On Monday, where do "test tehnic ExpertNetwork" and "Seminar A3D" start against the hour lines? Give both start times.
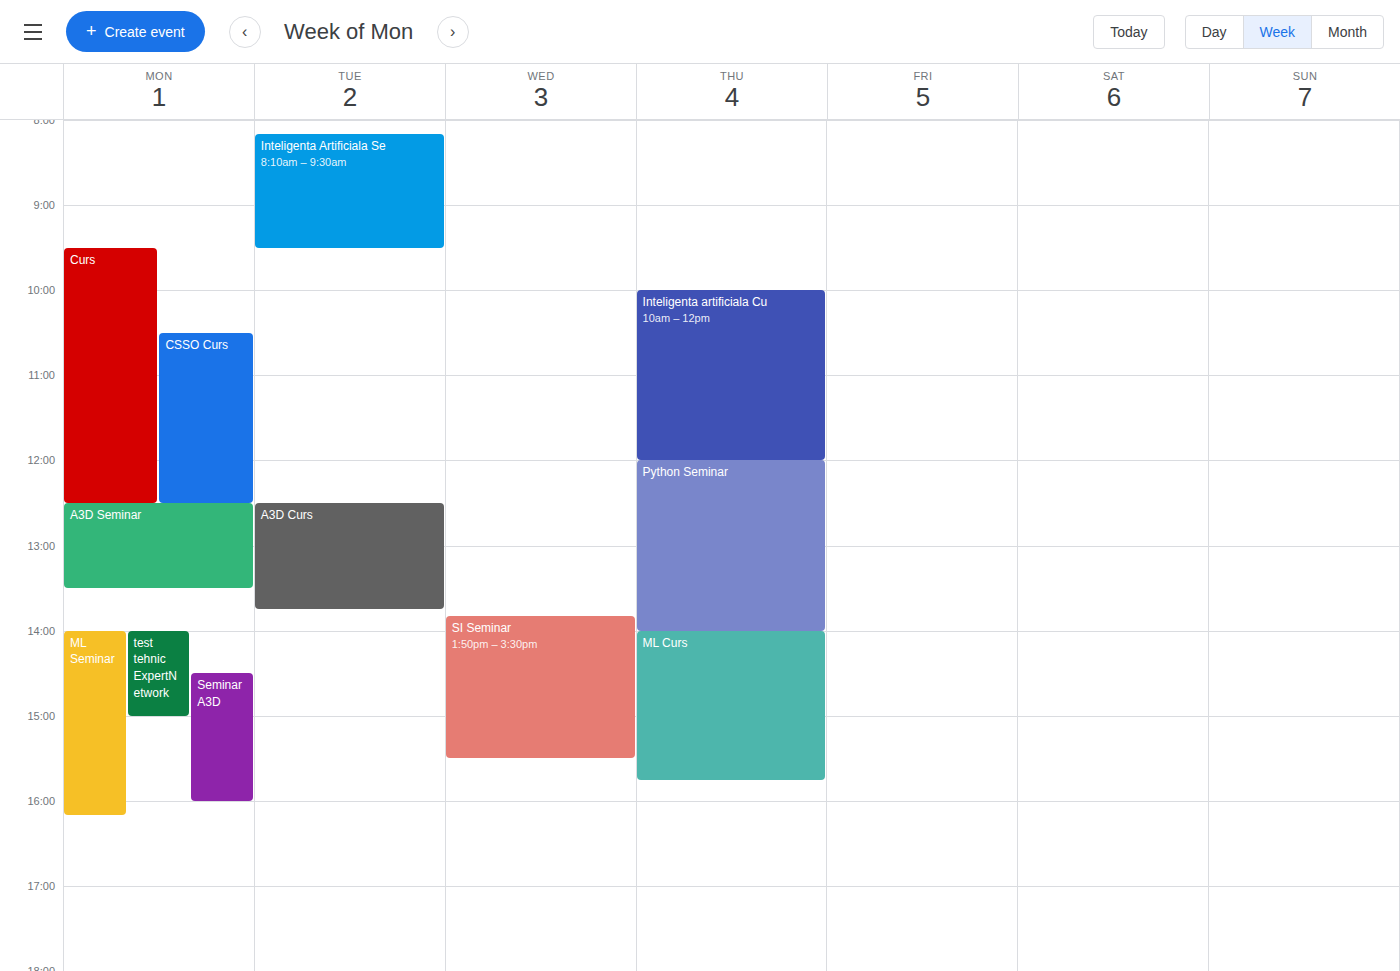
"test tehnic ExpertNetwork": 2:00 PM, exactly on the 2 PM line. "Seminar A3D": 2:30 PM, halfway between the 2 PM and 3 PM lines.